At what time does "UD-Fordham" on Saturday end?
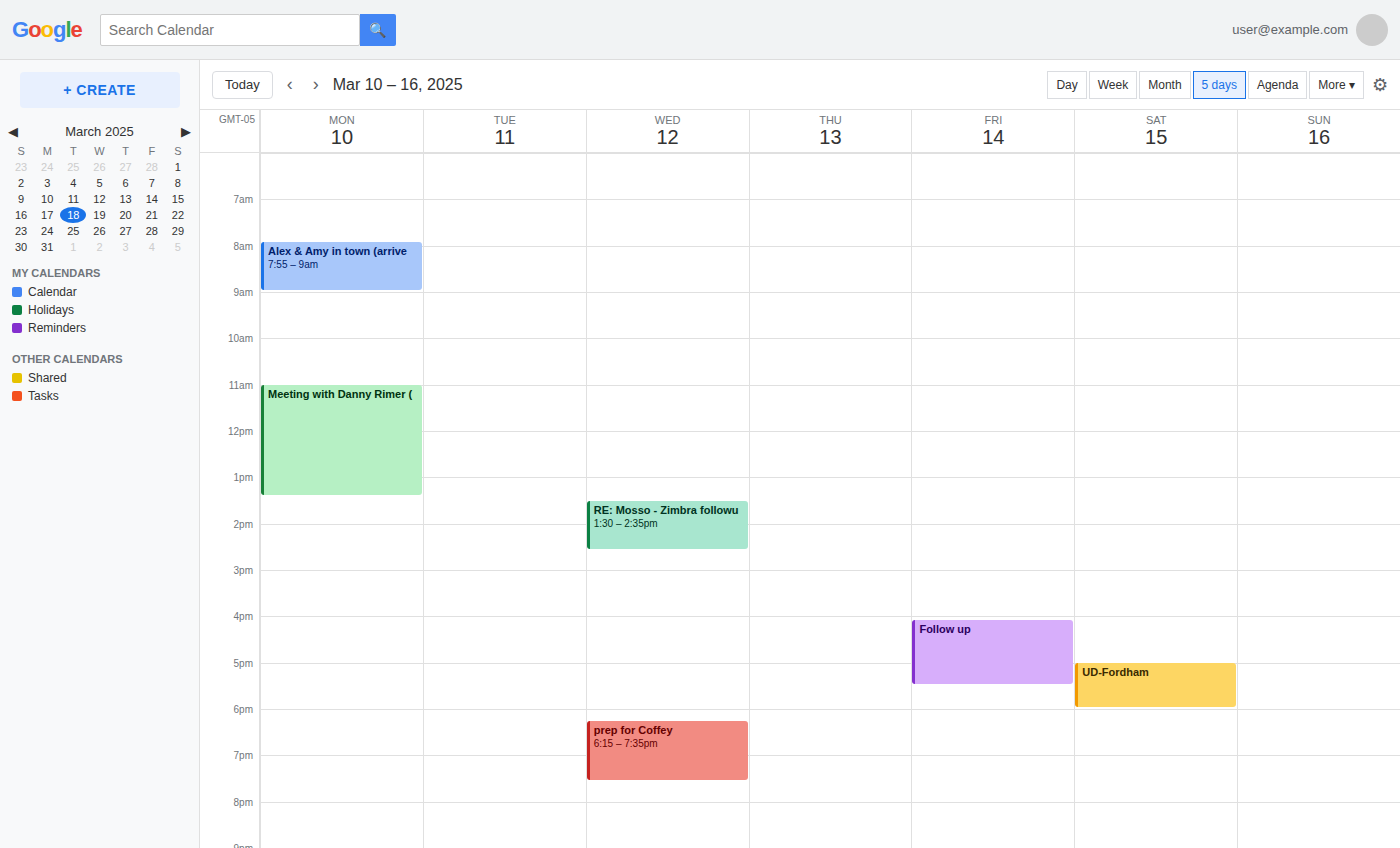
6:00 PM